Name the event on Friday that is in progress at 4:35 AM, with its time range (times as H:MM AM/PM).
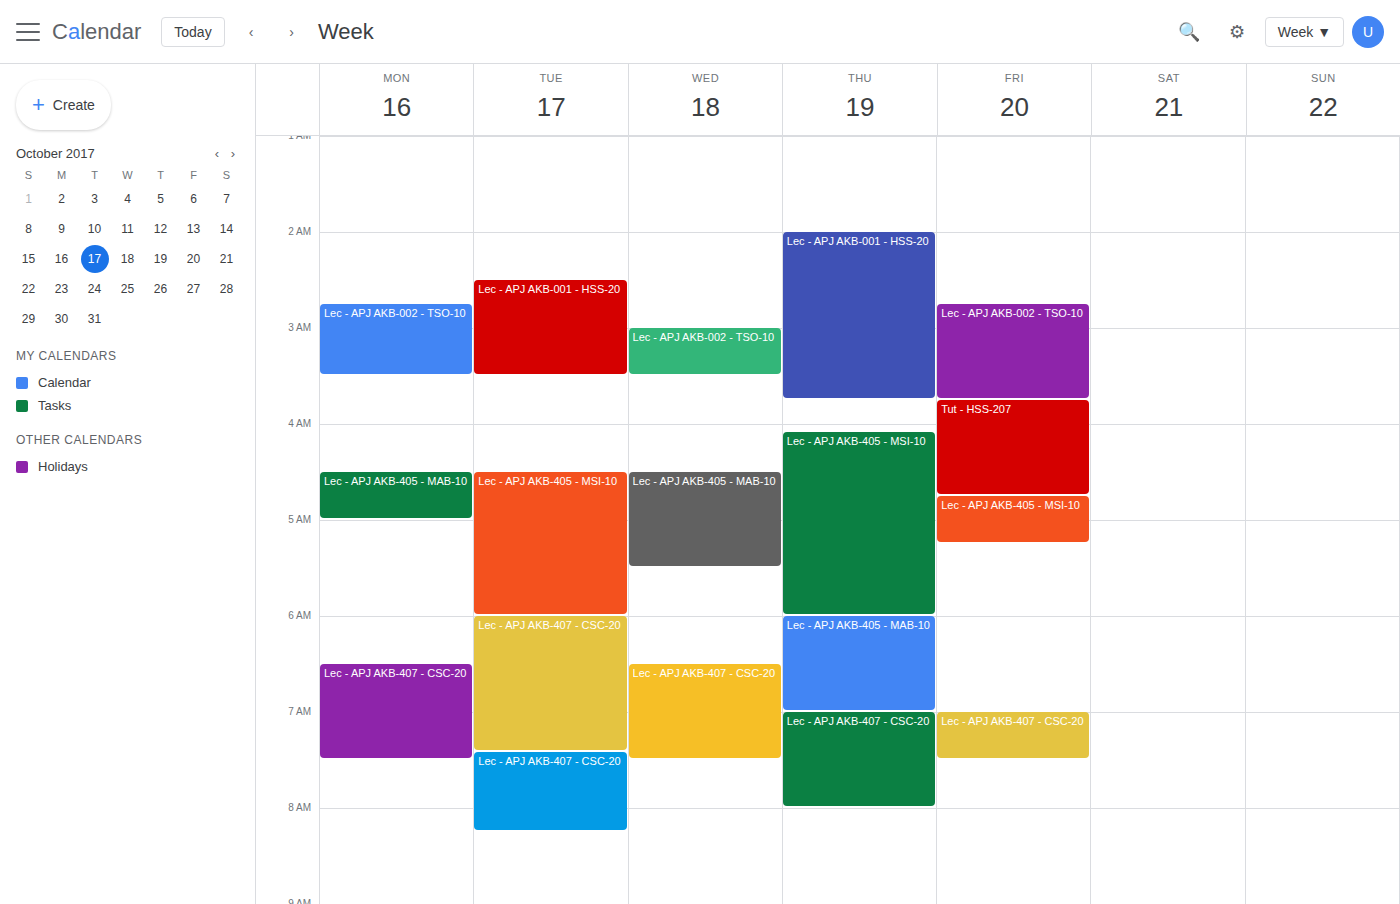
"Tut - HSS-207", 3:45 AM to 4:45 AM